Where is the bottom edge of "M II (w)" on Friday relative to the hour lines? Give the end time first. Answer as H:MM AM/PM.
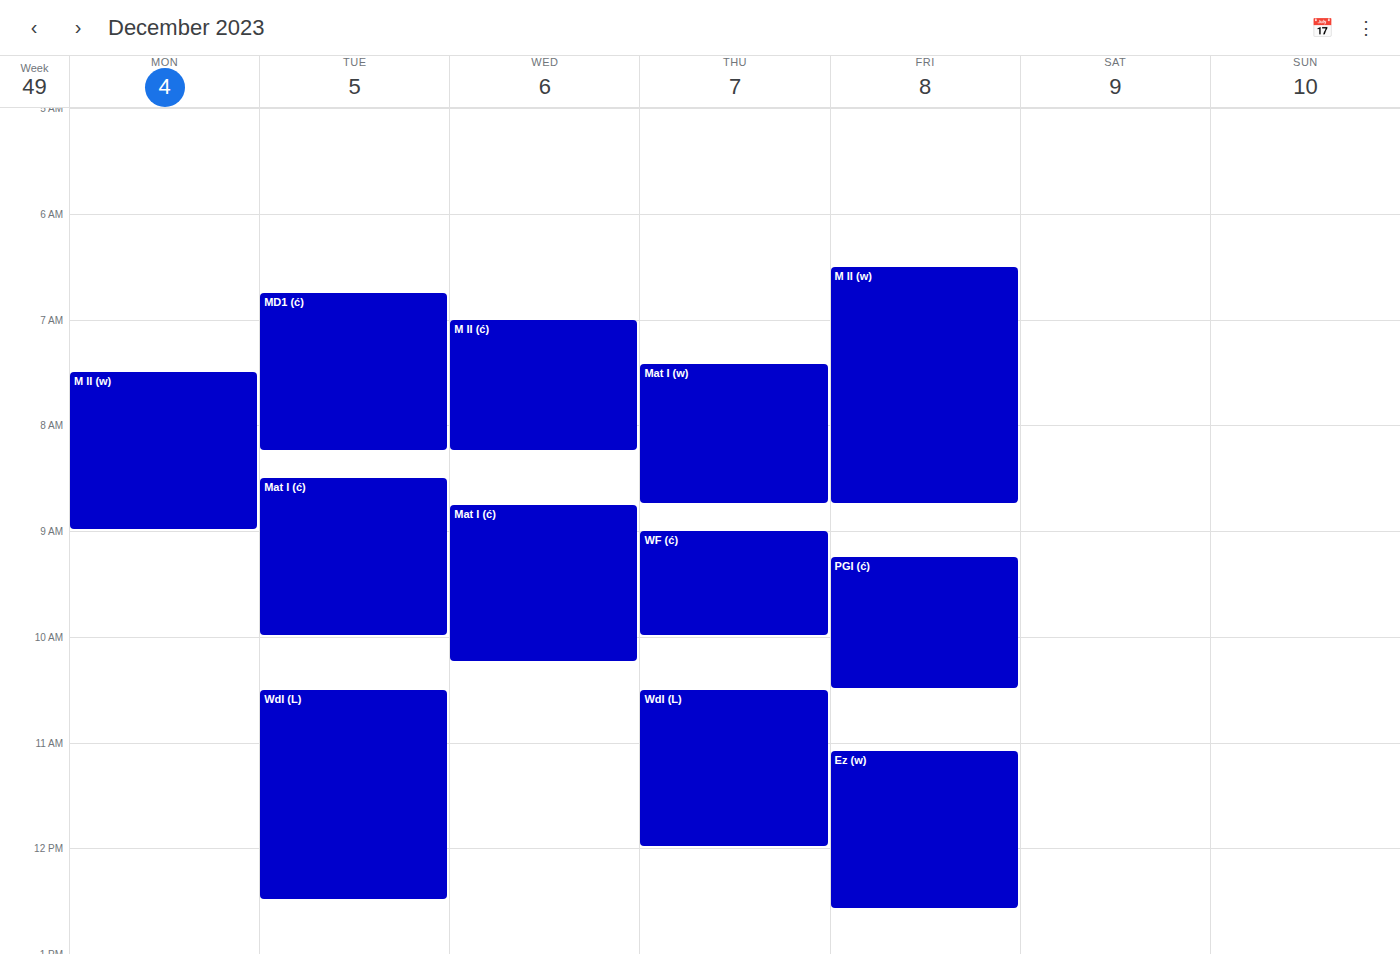
8:45 AM -- neither: three quarters of the way from the 8 AM line to the 9 AM line.